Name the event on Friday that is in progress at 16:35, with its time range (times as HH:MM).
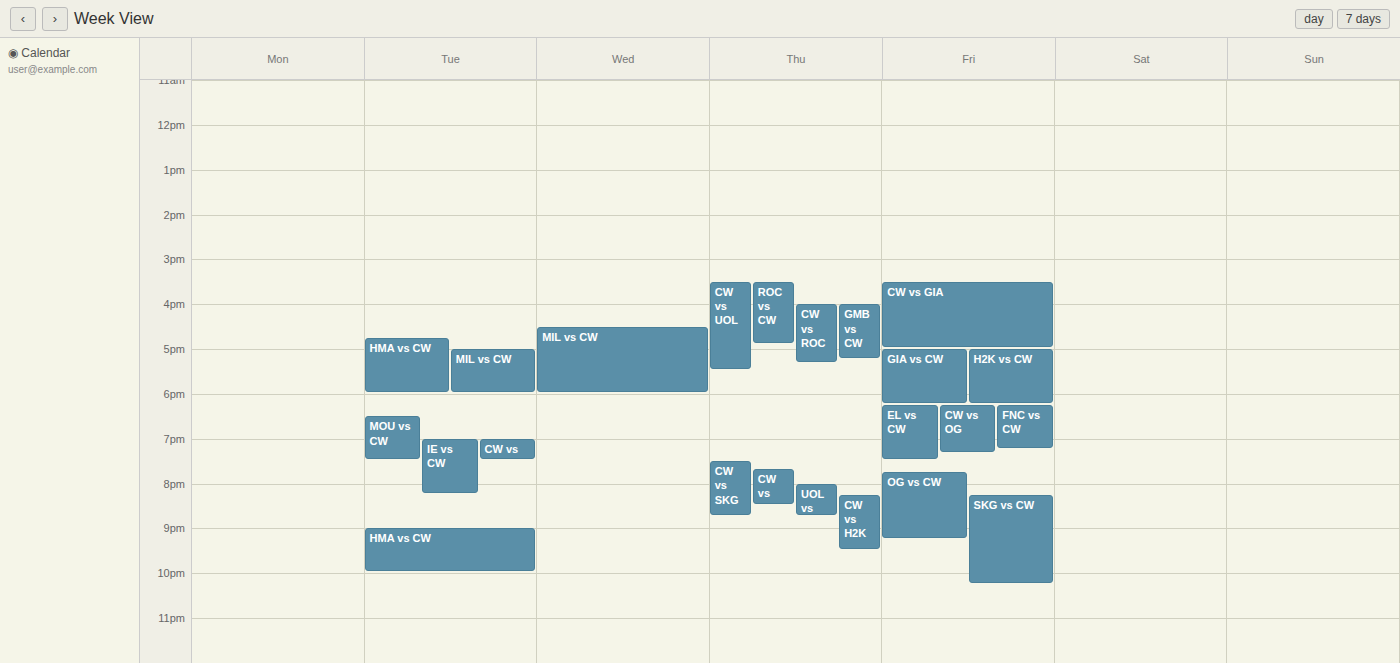
"CW vs GIA", 15:30 to 17:00